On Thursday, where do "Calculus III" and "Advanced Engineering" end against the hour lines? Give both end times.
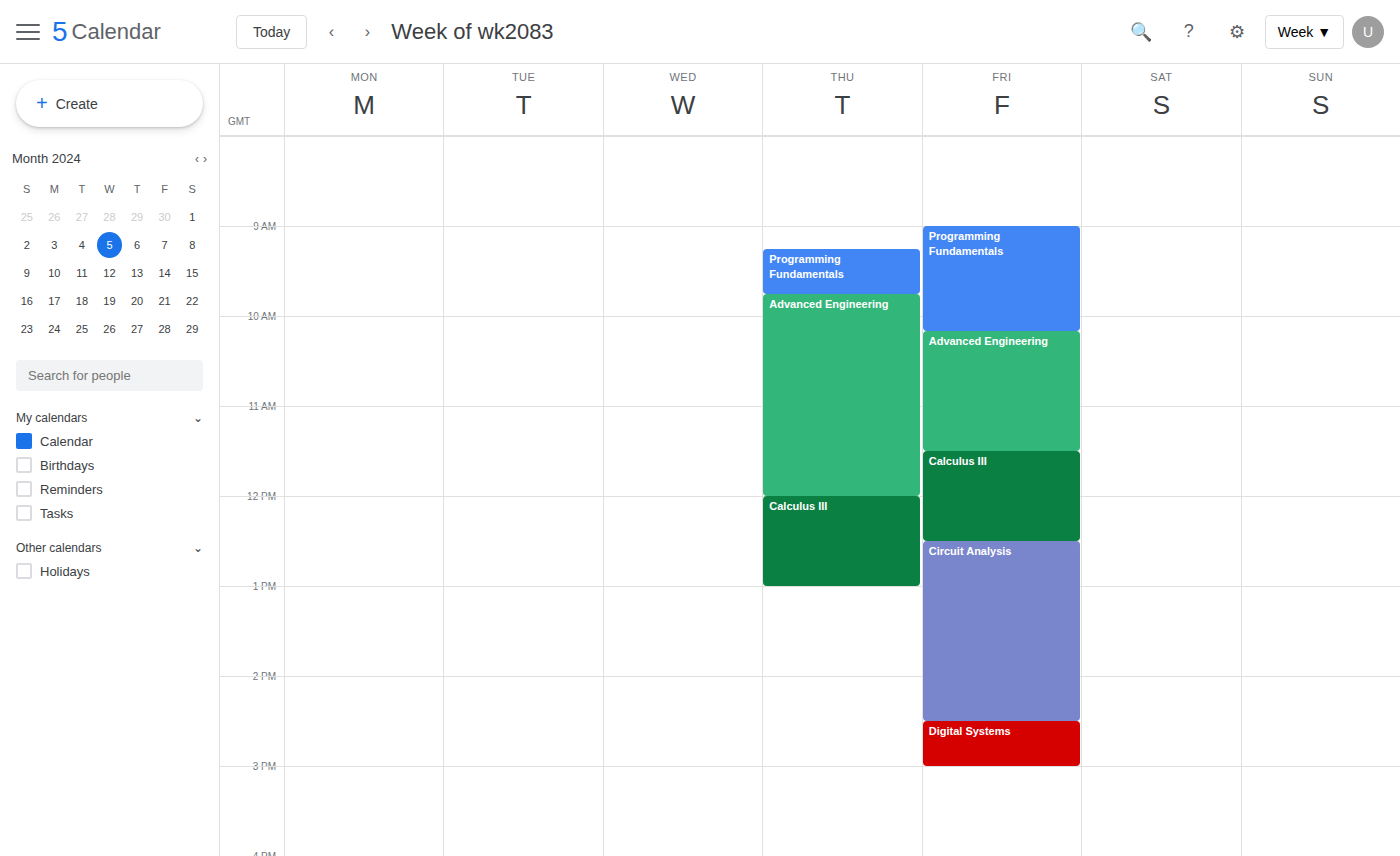
"Calculus III": 1:00 PM, exactly on the 1 PM line. "Advanced Engineering": 12:00 PM, exactly on the 12 PM line.